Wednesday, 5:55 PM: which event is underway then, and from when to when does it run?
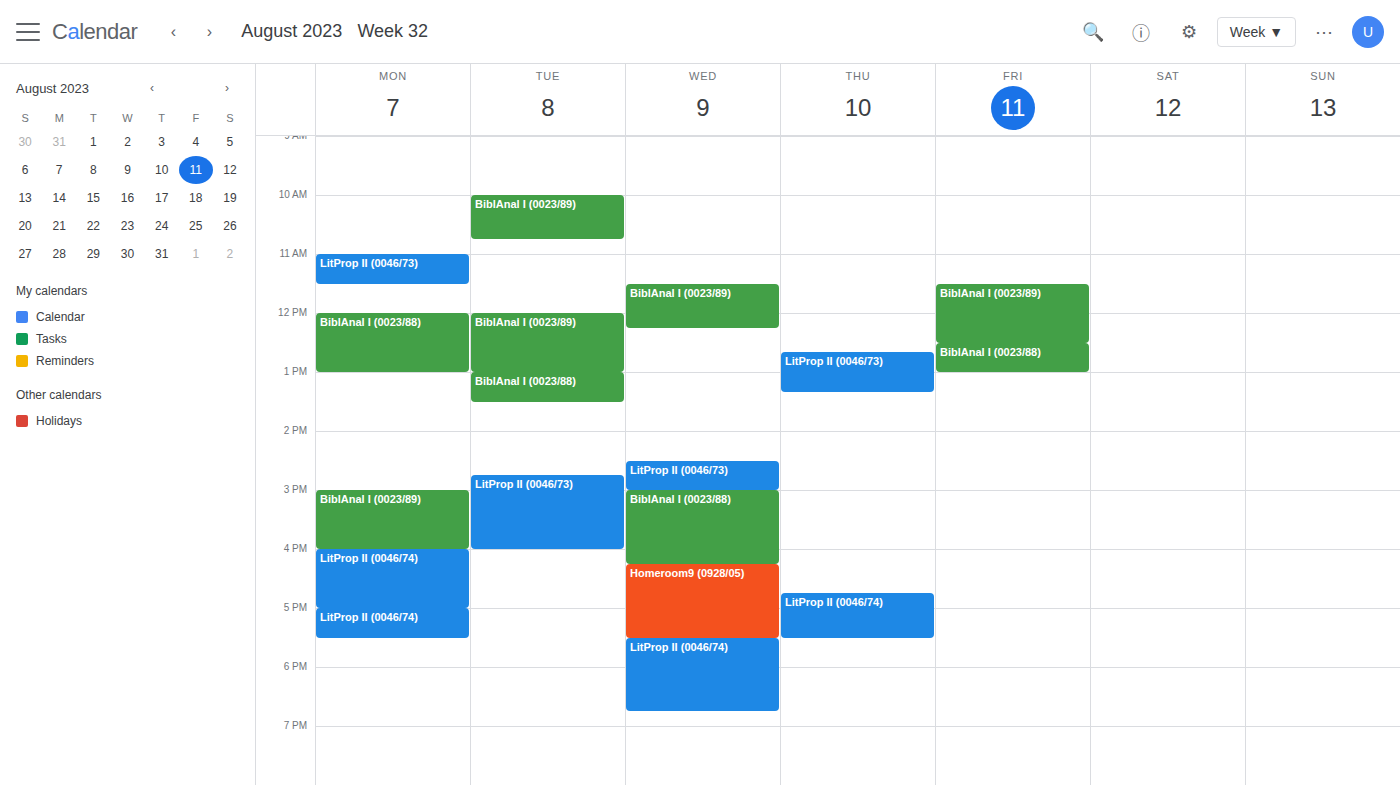
"LitProp II (0046/74)", 5:30 PM to 6:45 PM